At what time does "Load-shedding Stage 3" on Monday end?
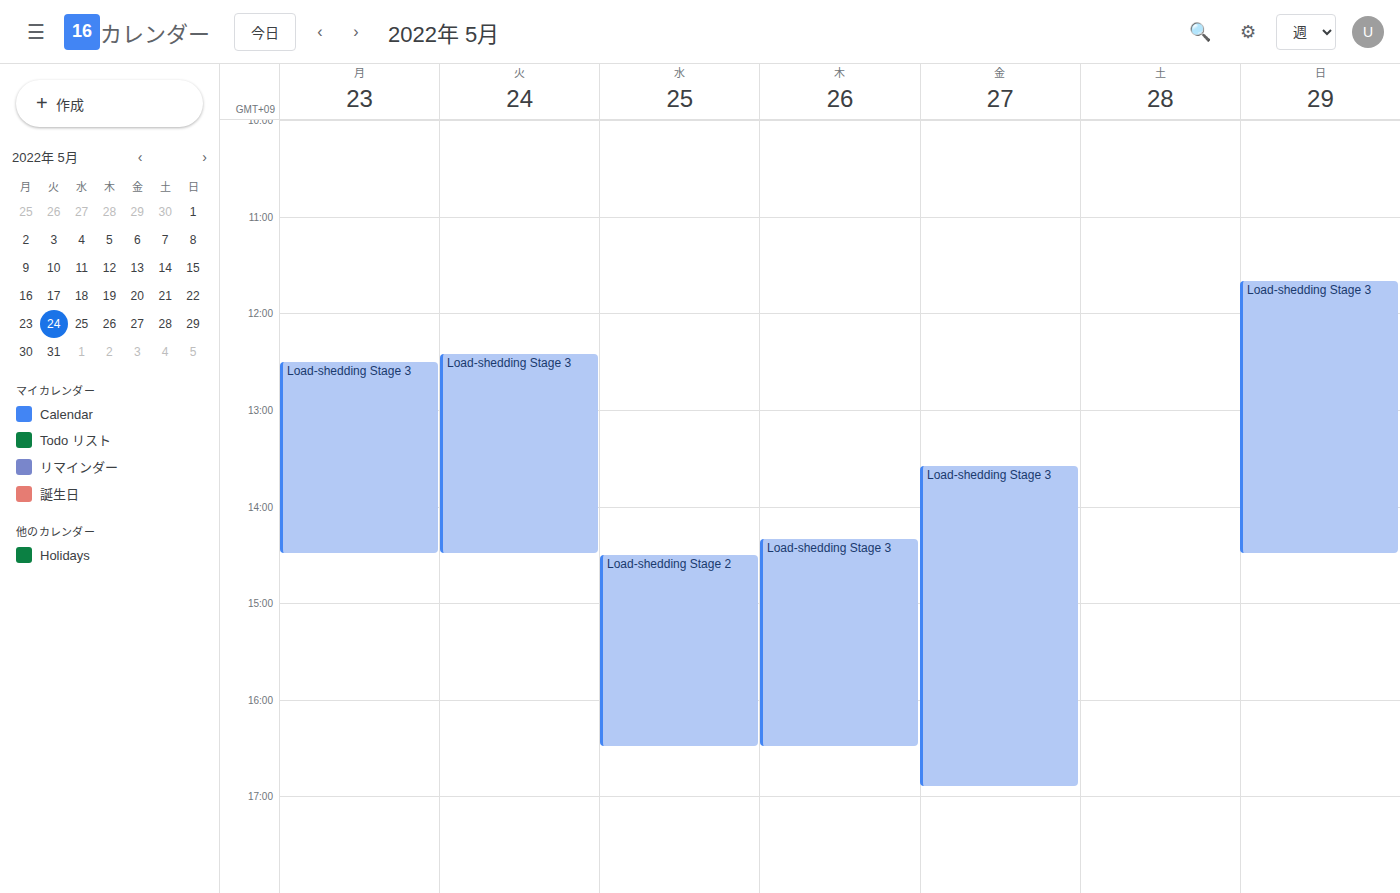
2:30 PM